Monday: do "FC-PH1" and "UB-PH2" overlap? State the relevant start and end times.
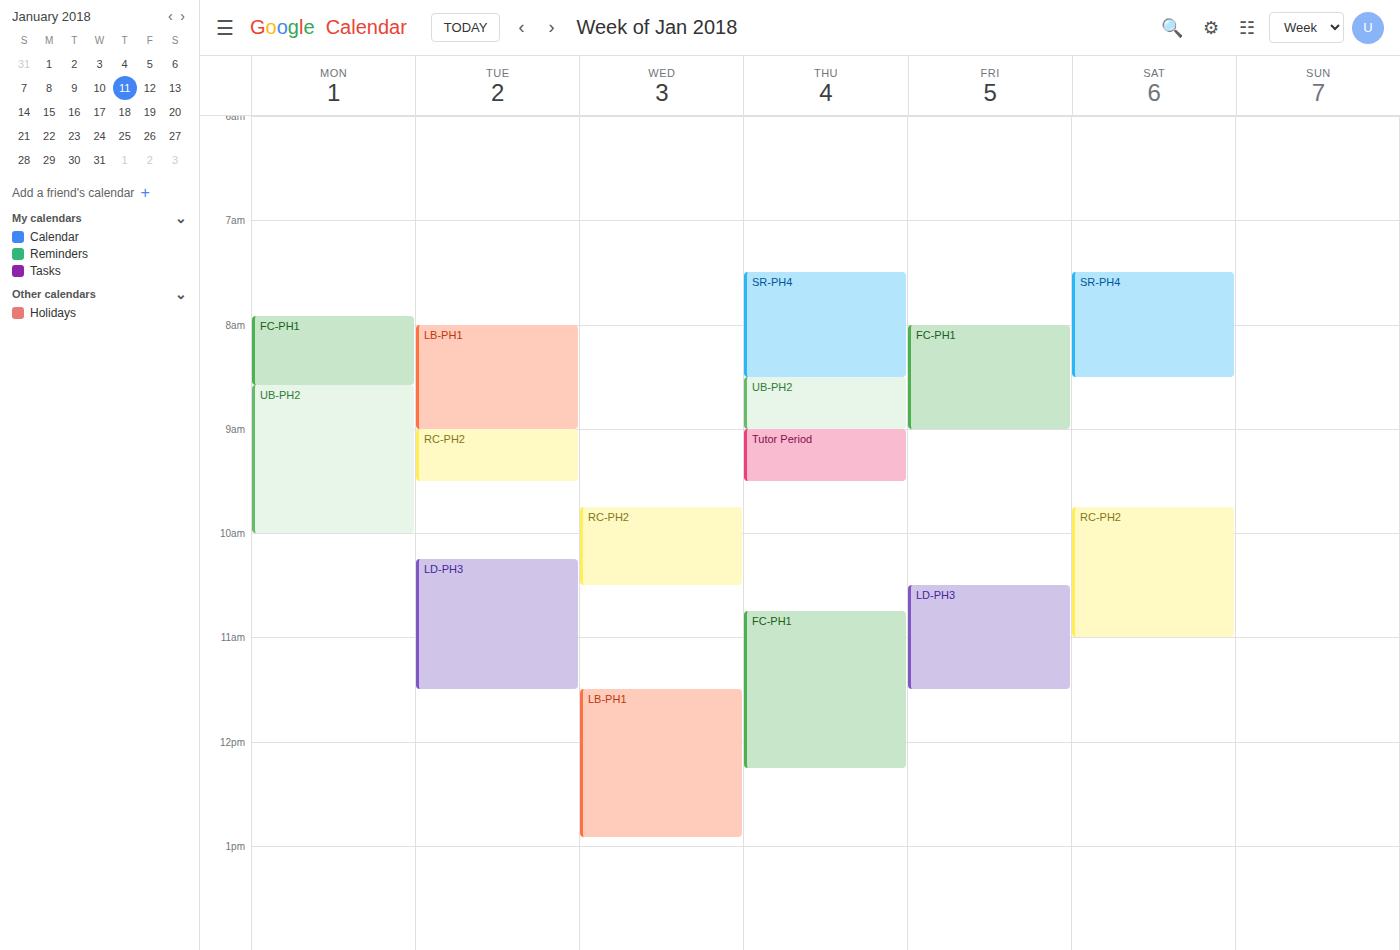
"FC-PH1" ends at 8:35 AM, exactly when "UB-PH2" starts -- they touch but do not overlap.